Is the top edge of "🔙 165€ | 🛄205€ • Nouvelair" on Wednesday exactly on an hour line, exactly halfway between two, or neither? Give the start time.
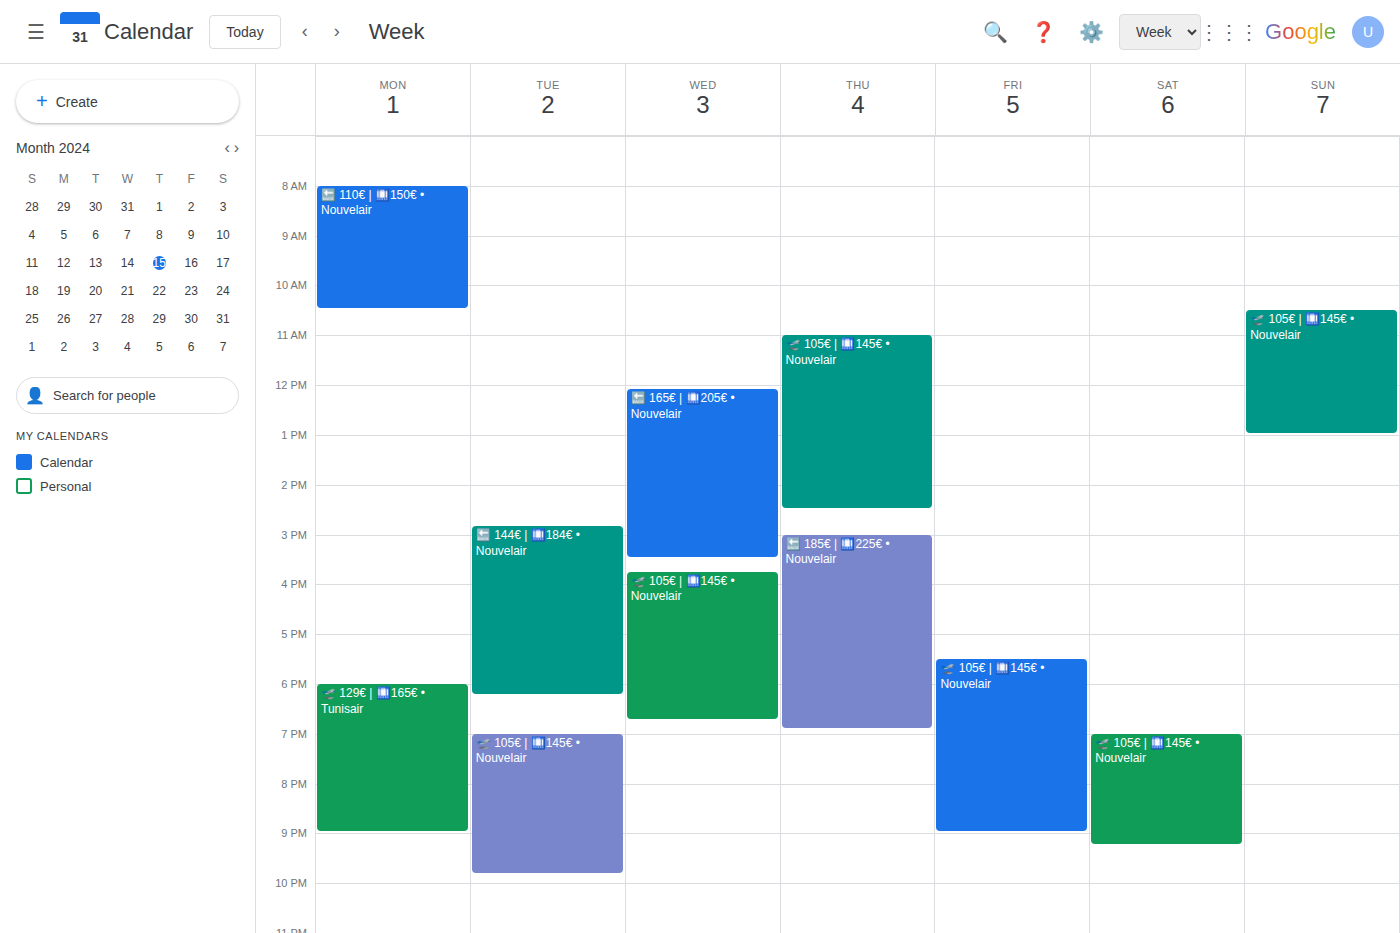
12:05 PM -- neither: 5 minutes below the 12 PM line and 55 minutes above the 1 PM line.